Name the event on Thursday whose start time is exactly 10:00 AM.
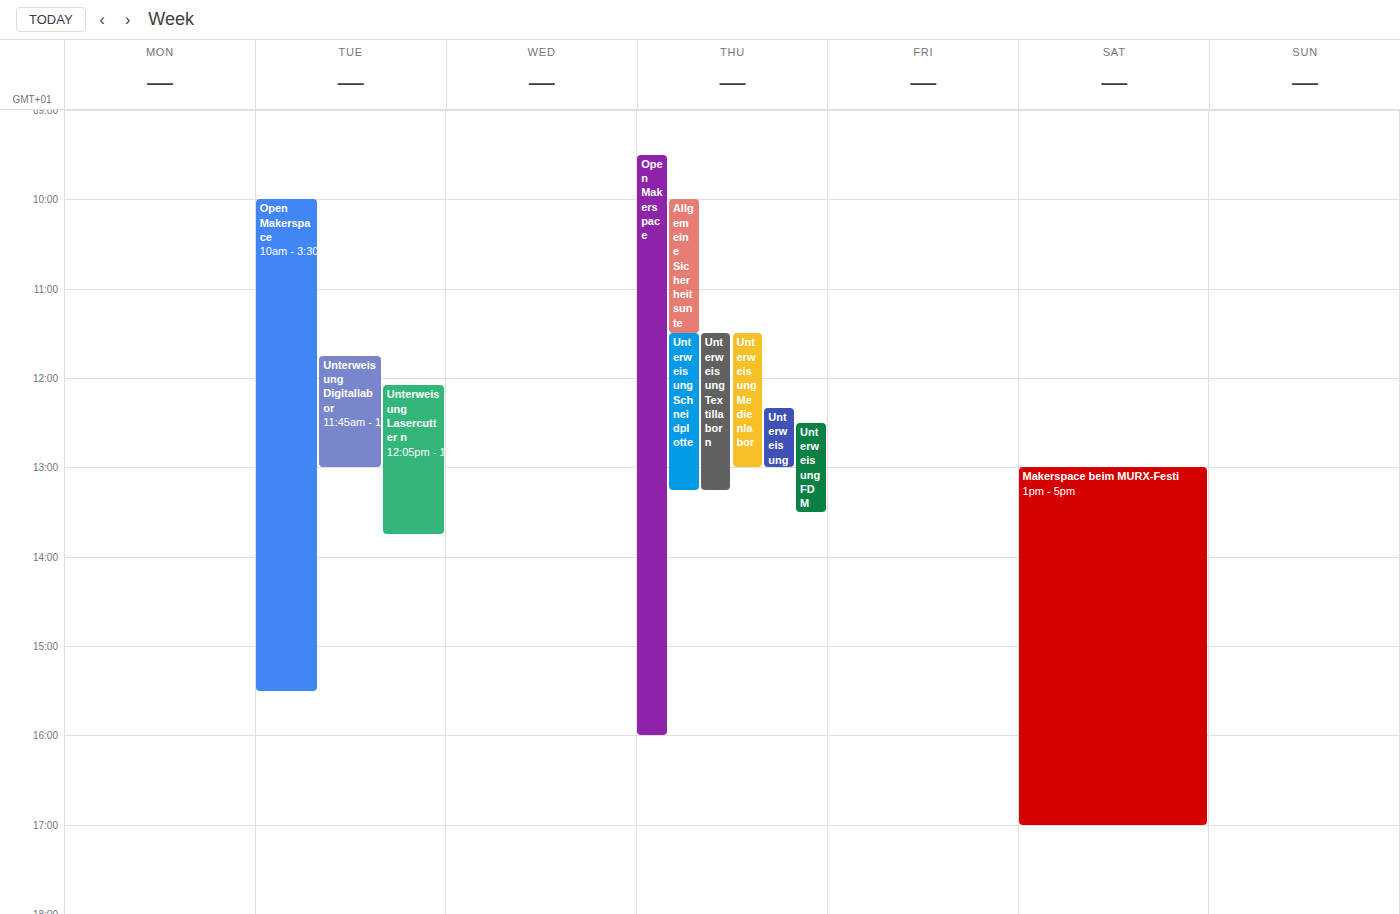
"Allgemeine Sicherheitsunte"